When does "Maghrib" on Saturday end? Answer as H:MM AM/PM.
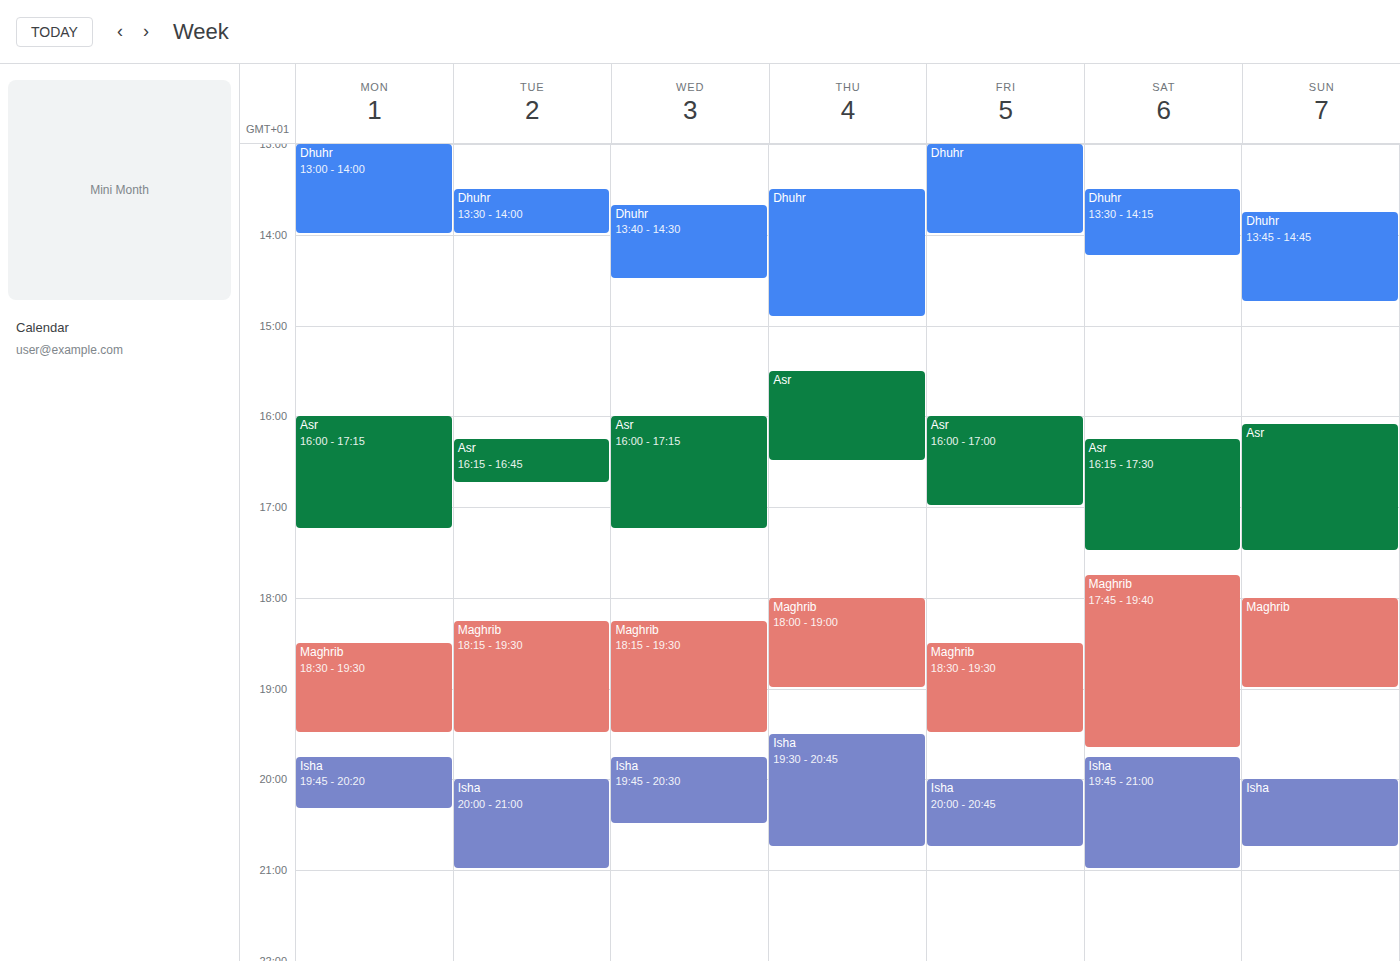
7:40 PM